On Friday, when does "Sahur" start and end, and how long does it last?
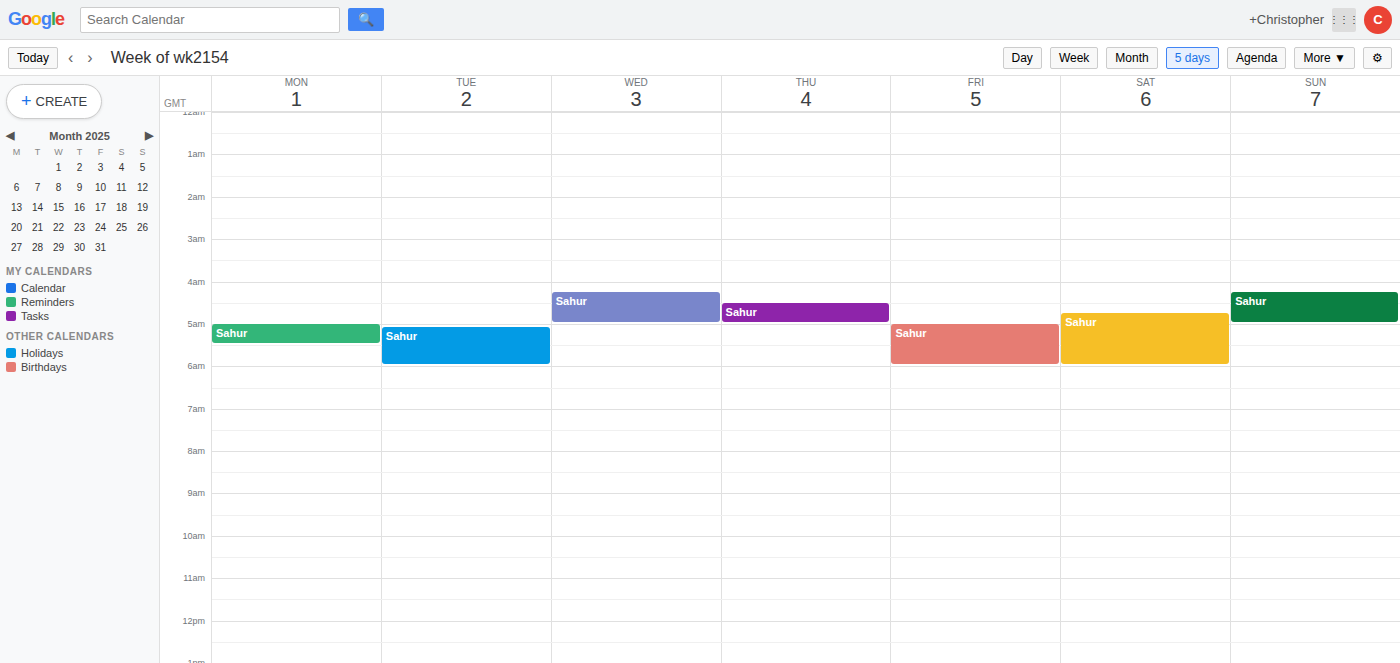
5:00 AM to 6:00 AM, 1 hour